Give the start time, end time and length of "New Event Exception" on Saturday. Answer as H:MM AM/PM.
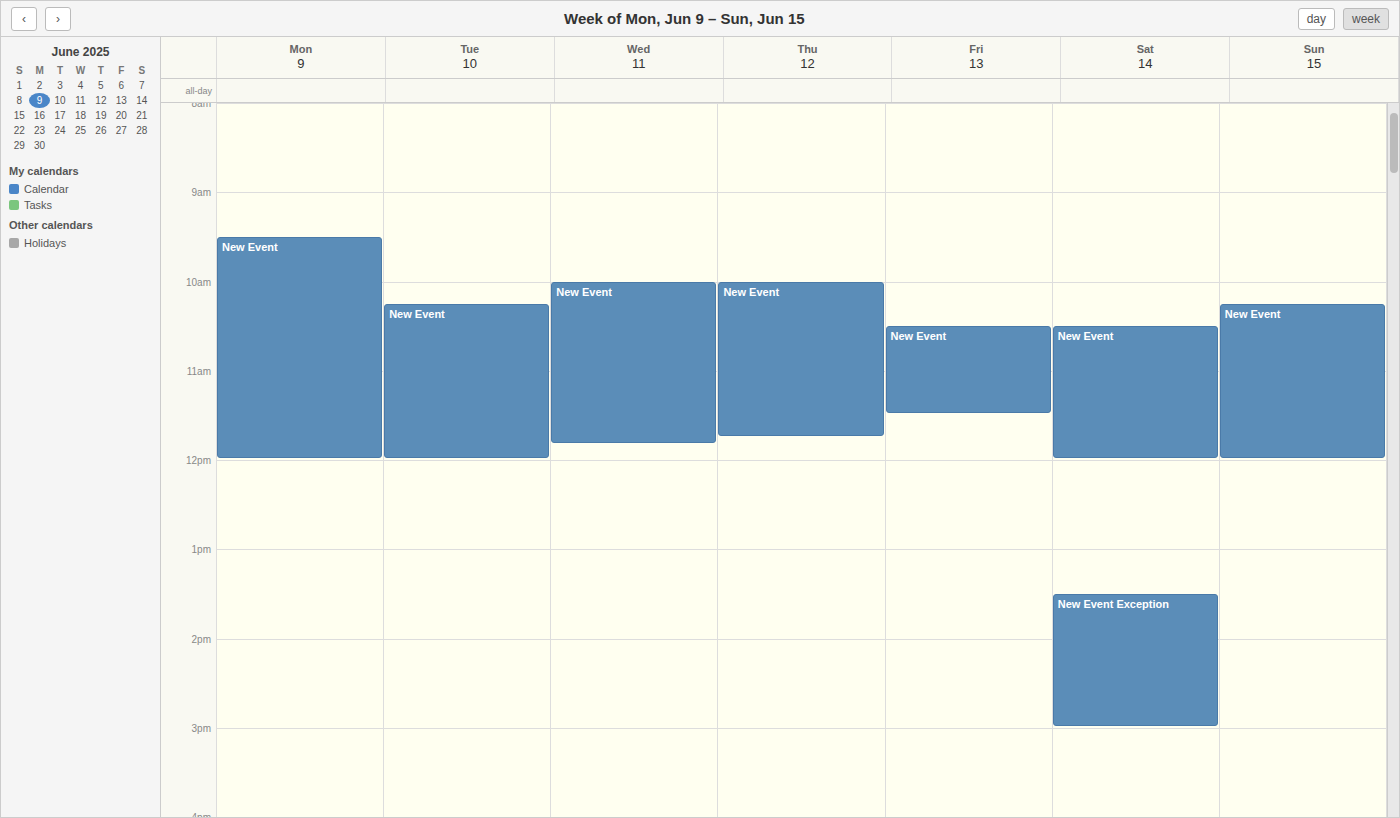
1:30 PM to 3:00 PM, 1 hour 30 minutes